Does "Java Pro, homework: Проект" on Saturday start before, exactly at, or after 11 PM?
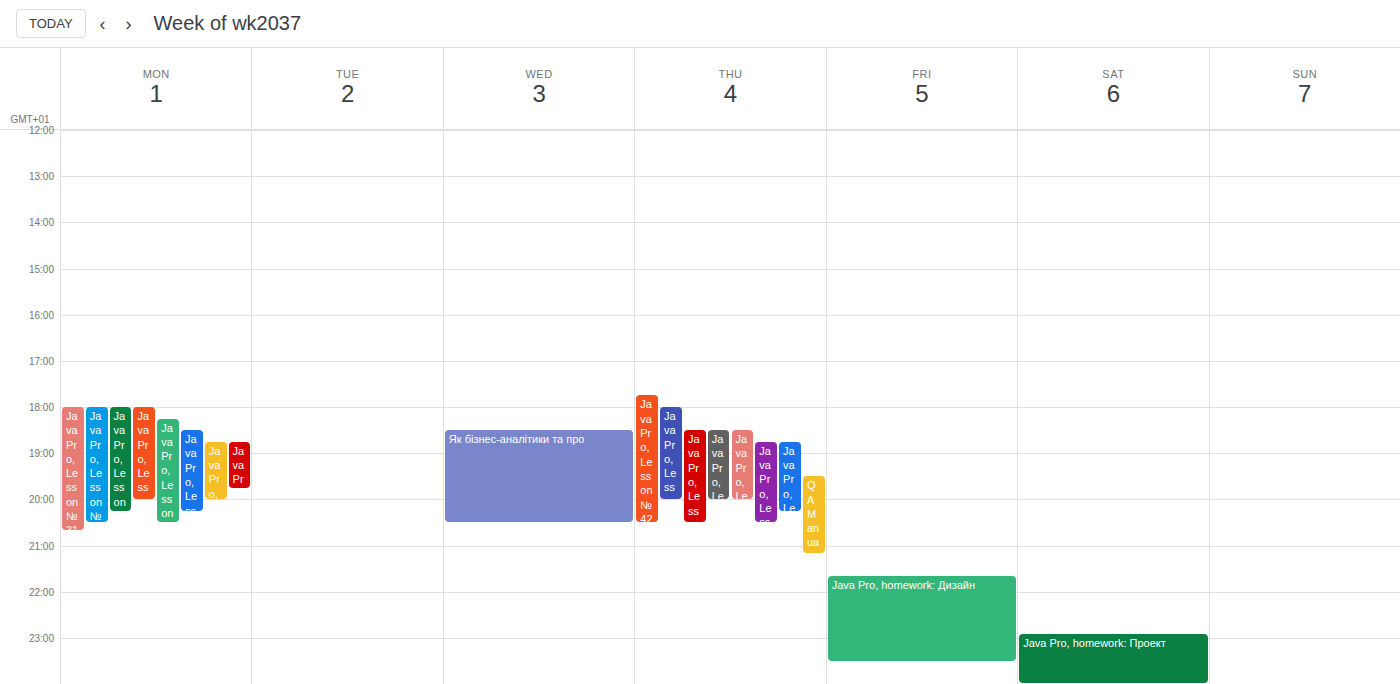
10:55 PM -- before 11 PM, 5 minutes above the 11 PM line.